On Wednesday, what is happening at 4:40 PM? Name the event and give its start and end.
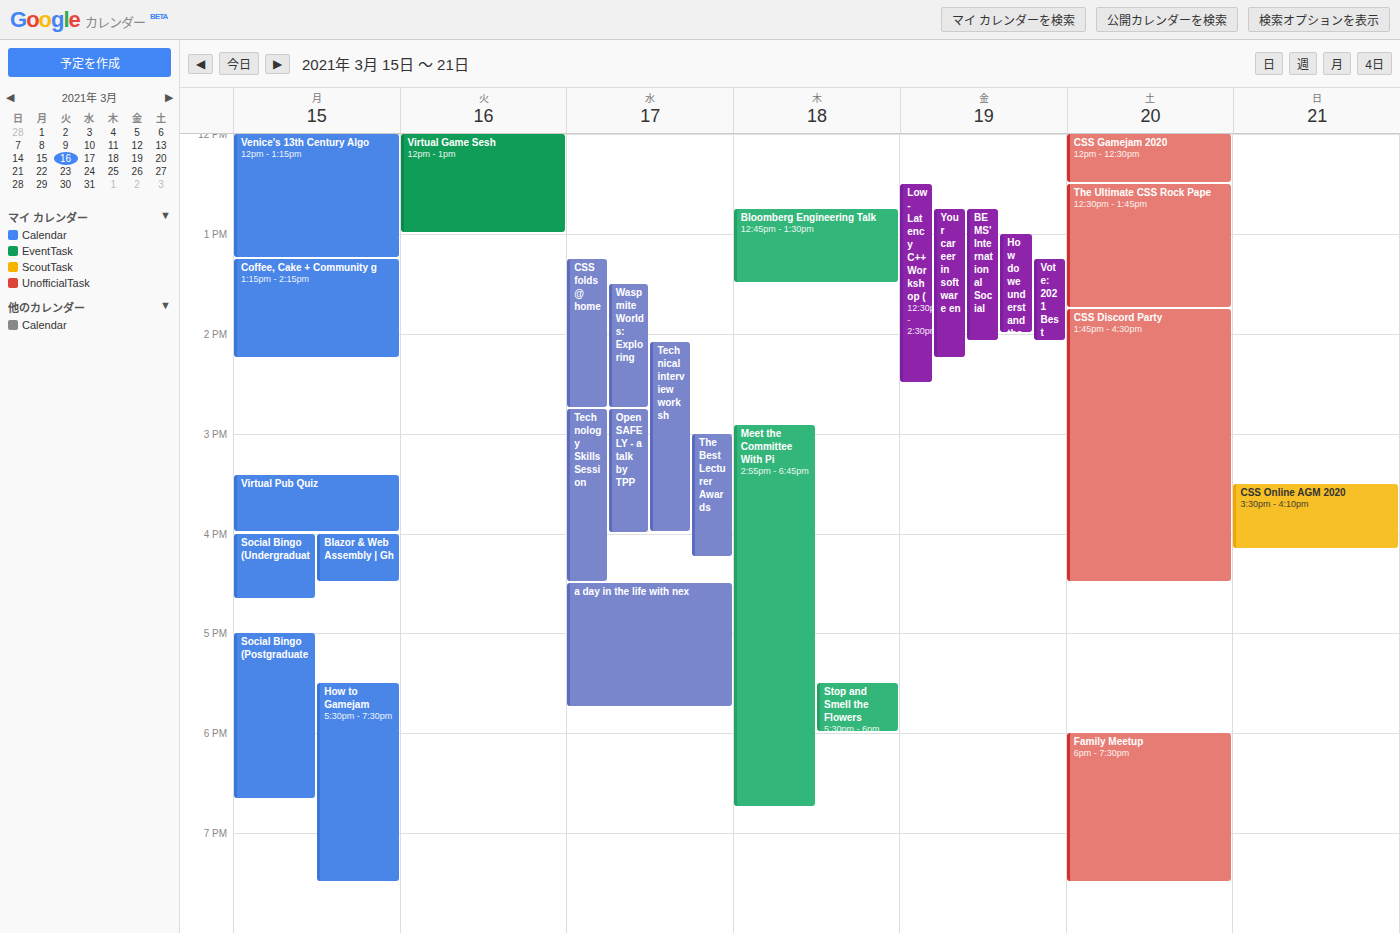
"a day in the life with nex", 4:30 PM to 5:45 PM